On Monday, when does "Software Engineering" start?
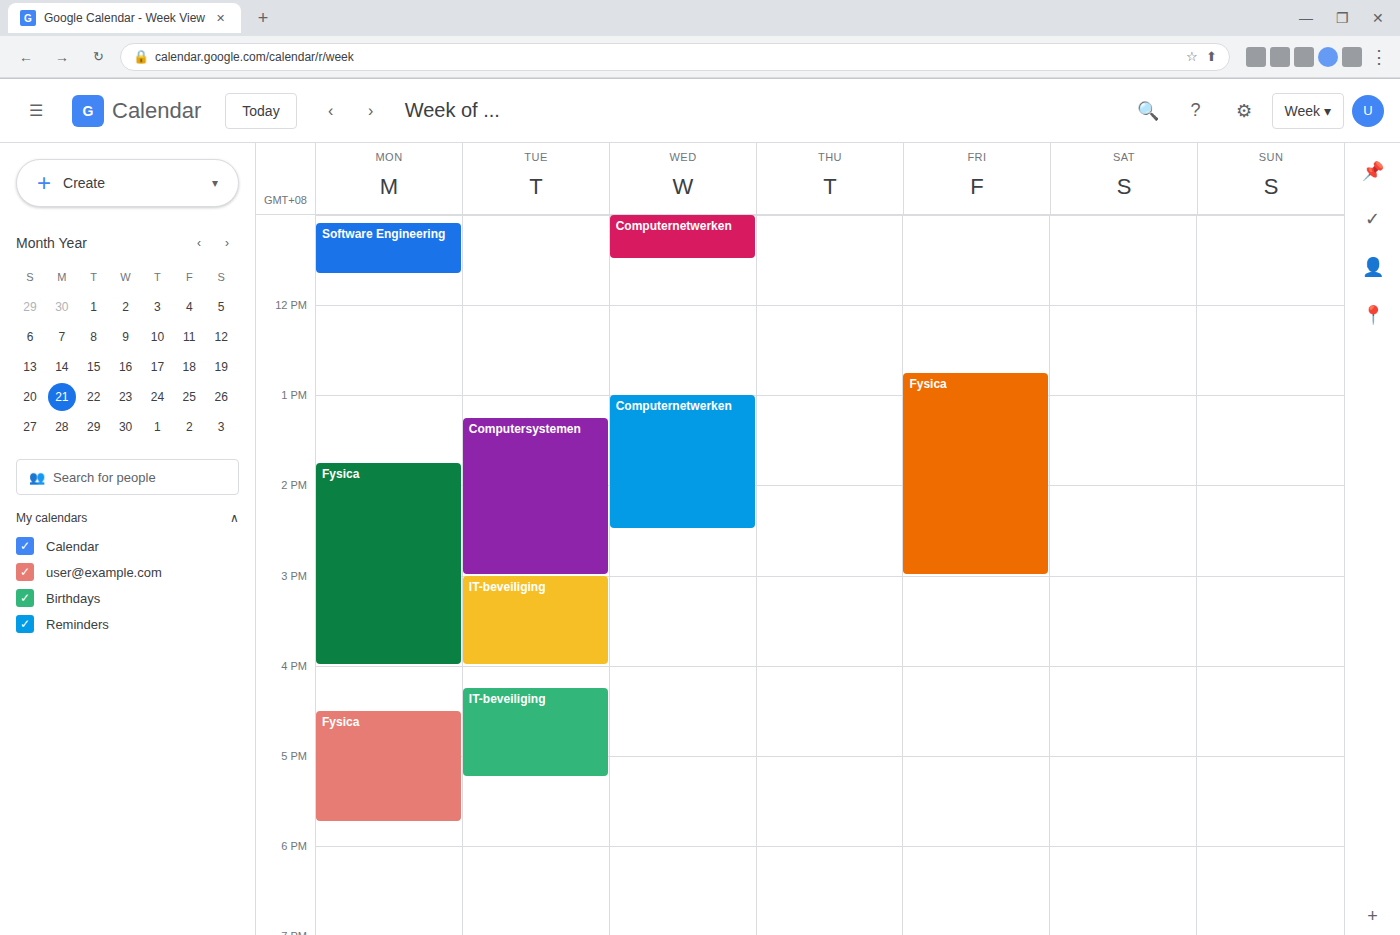
11:05 AM